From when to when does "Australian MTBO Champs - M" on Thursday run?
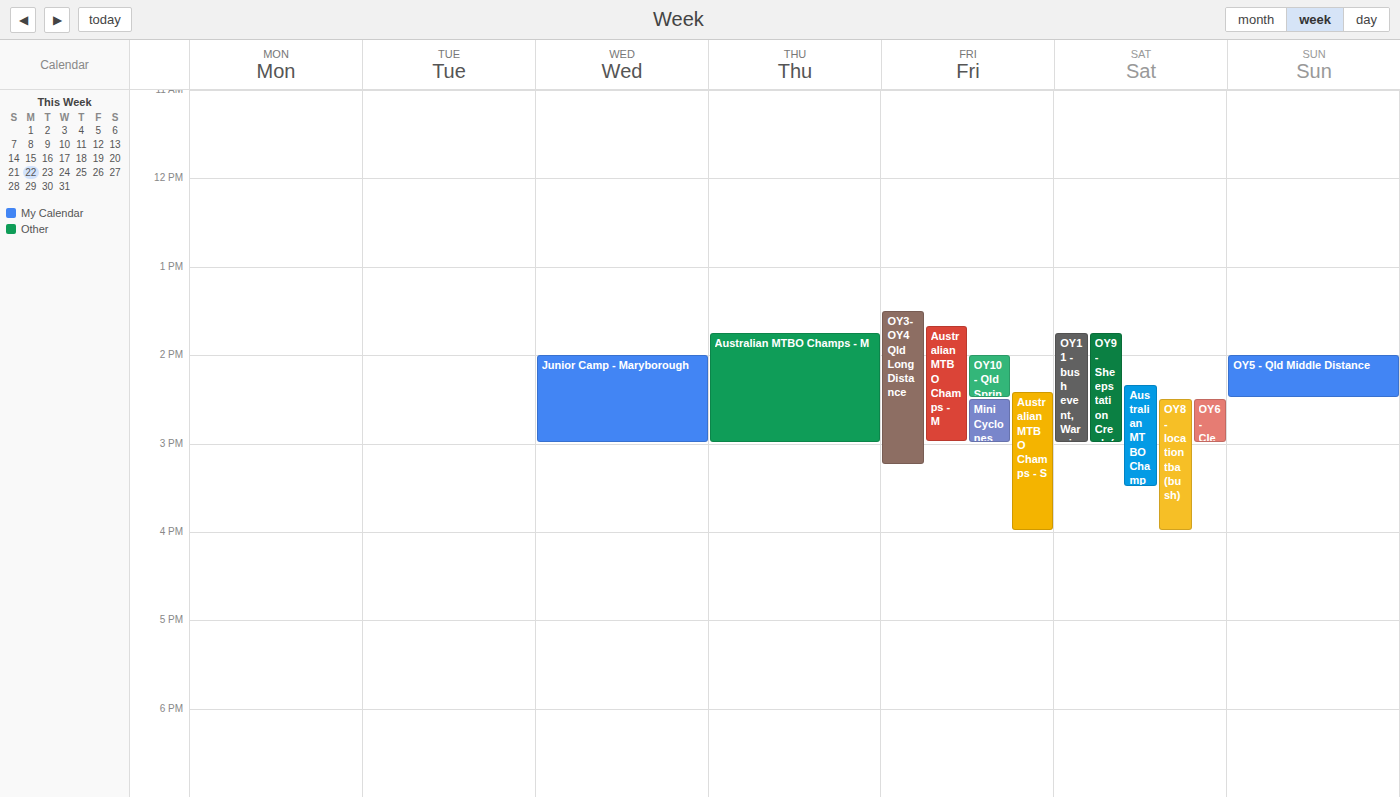
1:45 PM to 3:00 PM